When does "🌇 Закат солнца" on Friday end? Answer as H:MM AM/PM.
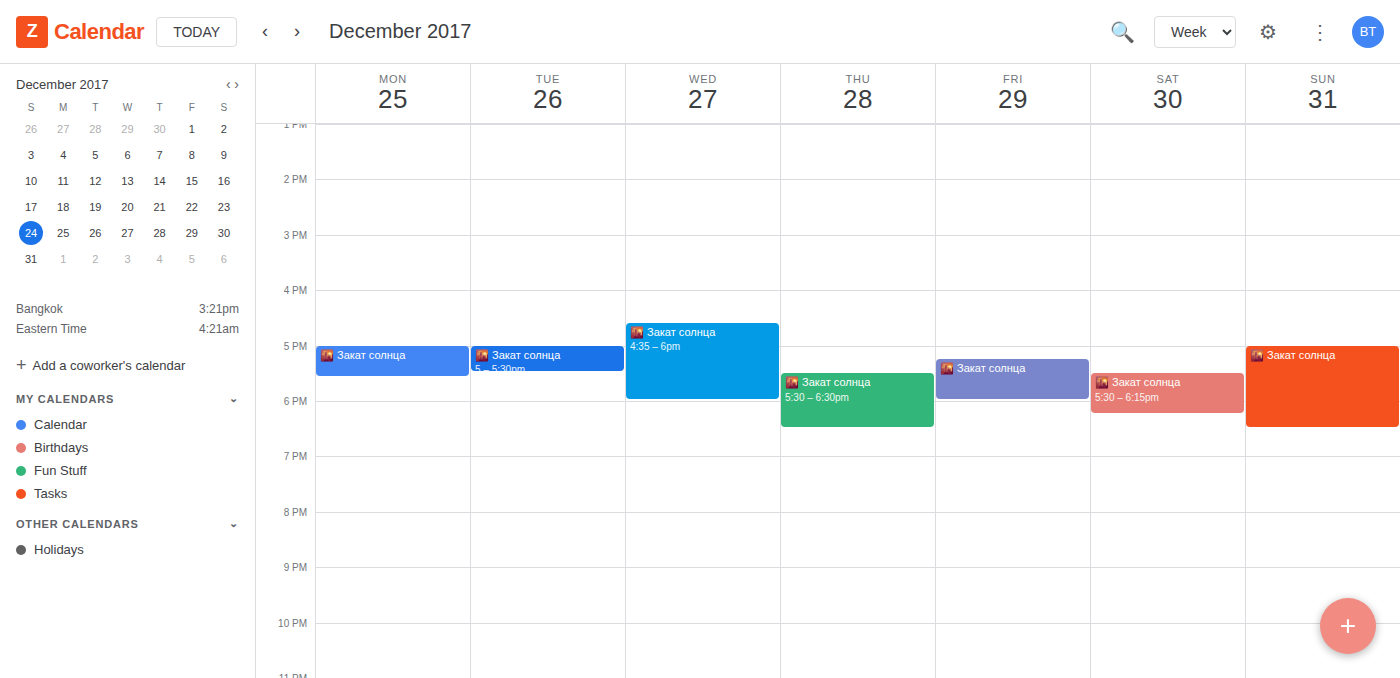
6:00 PM